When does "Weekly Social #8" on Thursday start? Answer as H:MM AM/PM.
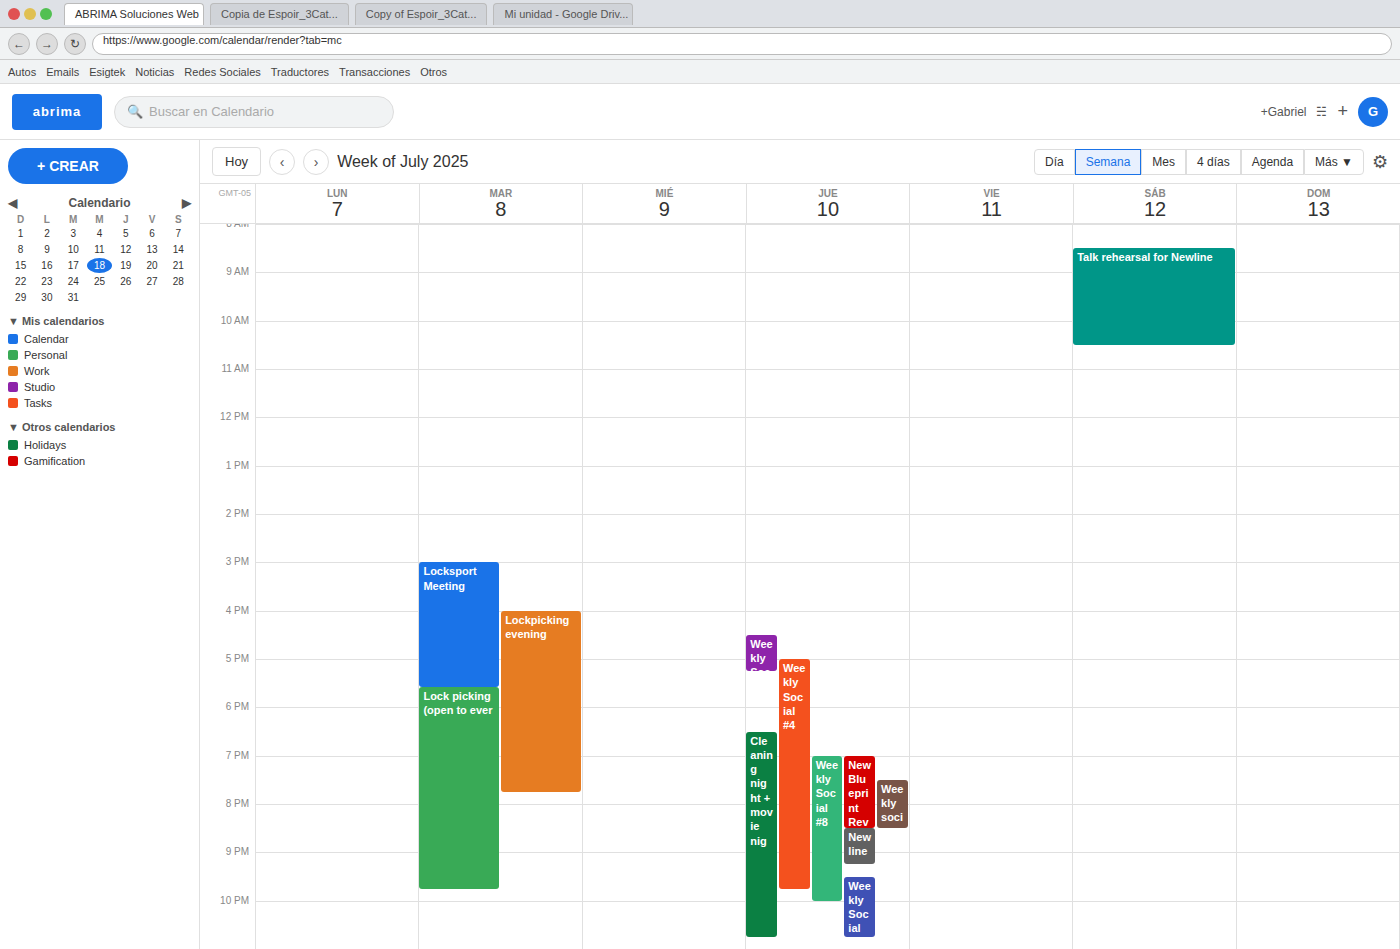
7:00 PM